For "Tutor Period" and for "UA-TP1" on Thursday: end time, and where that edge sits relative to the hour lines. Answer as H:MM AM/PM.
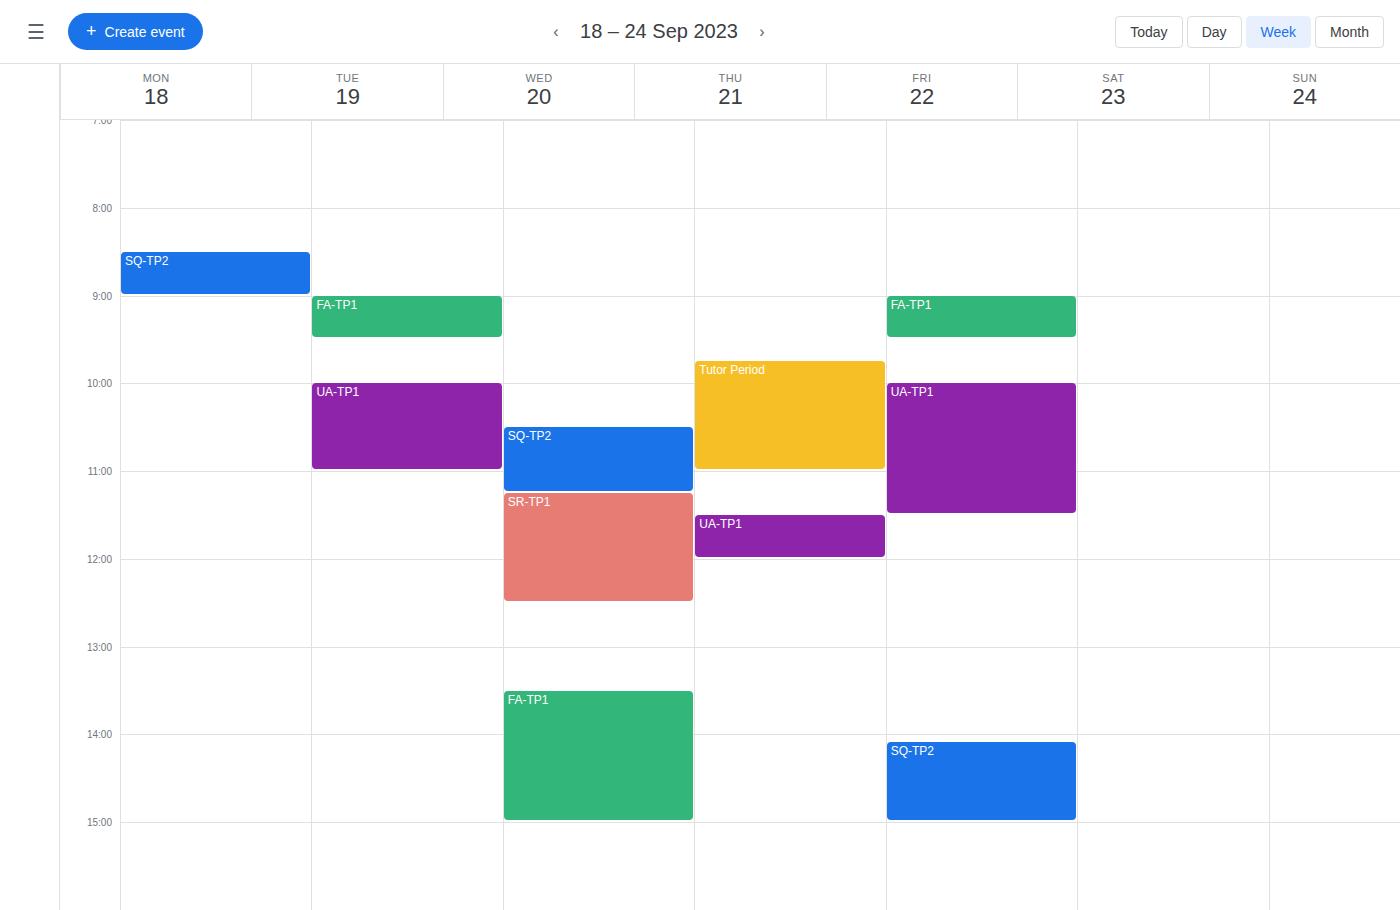
"Tutor Period": 11:00 AM, exactly on the 11 AM line. "UA-TP1": 12:00 PM, exactly on the 12 PM line.